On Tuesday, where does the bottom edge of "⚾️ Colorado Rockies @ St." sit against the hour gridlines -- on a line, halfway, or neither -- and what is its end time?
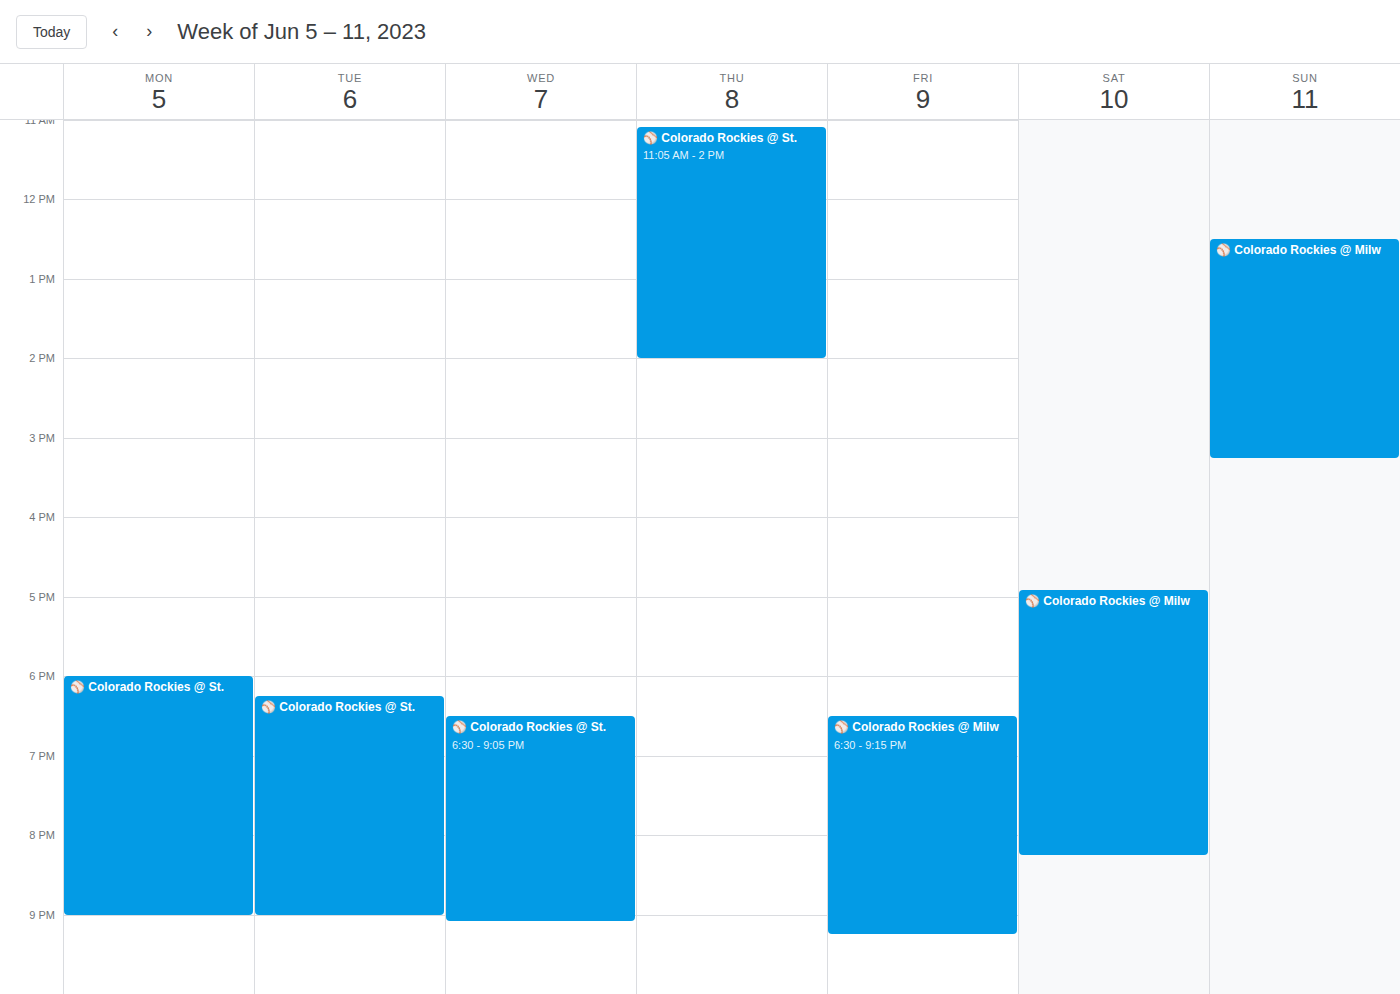
9:00 PM -- exactly on the 9 PM line.